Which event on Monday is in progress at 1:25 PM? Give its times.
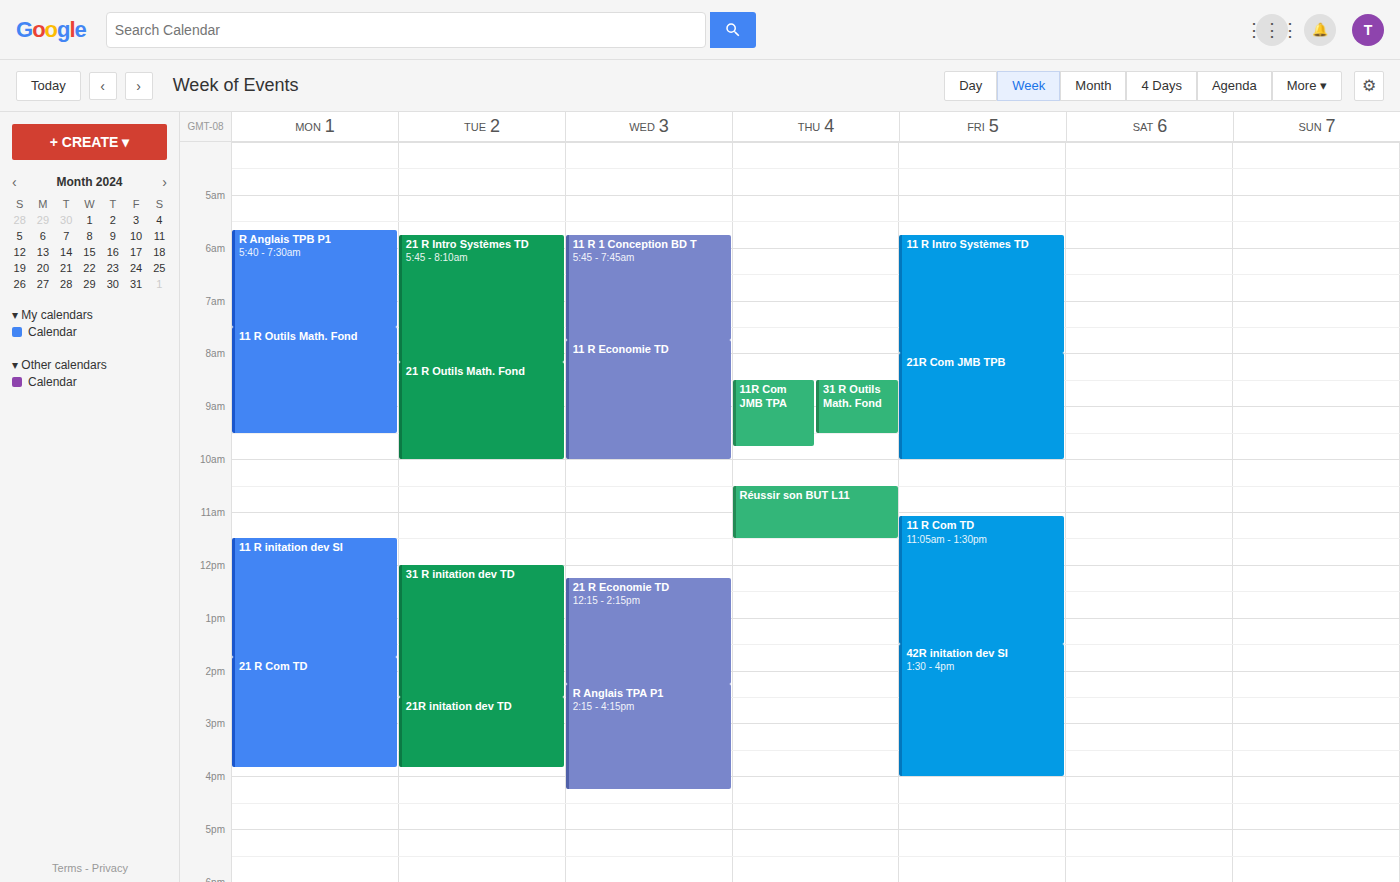
"11 R initation dev SI", 11:30 AM to 1:45 PM